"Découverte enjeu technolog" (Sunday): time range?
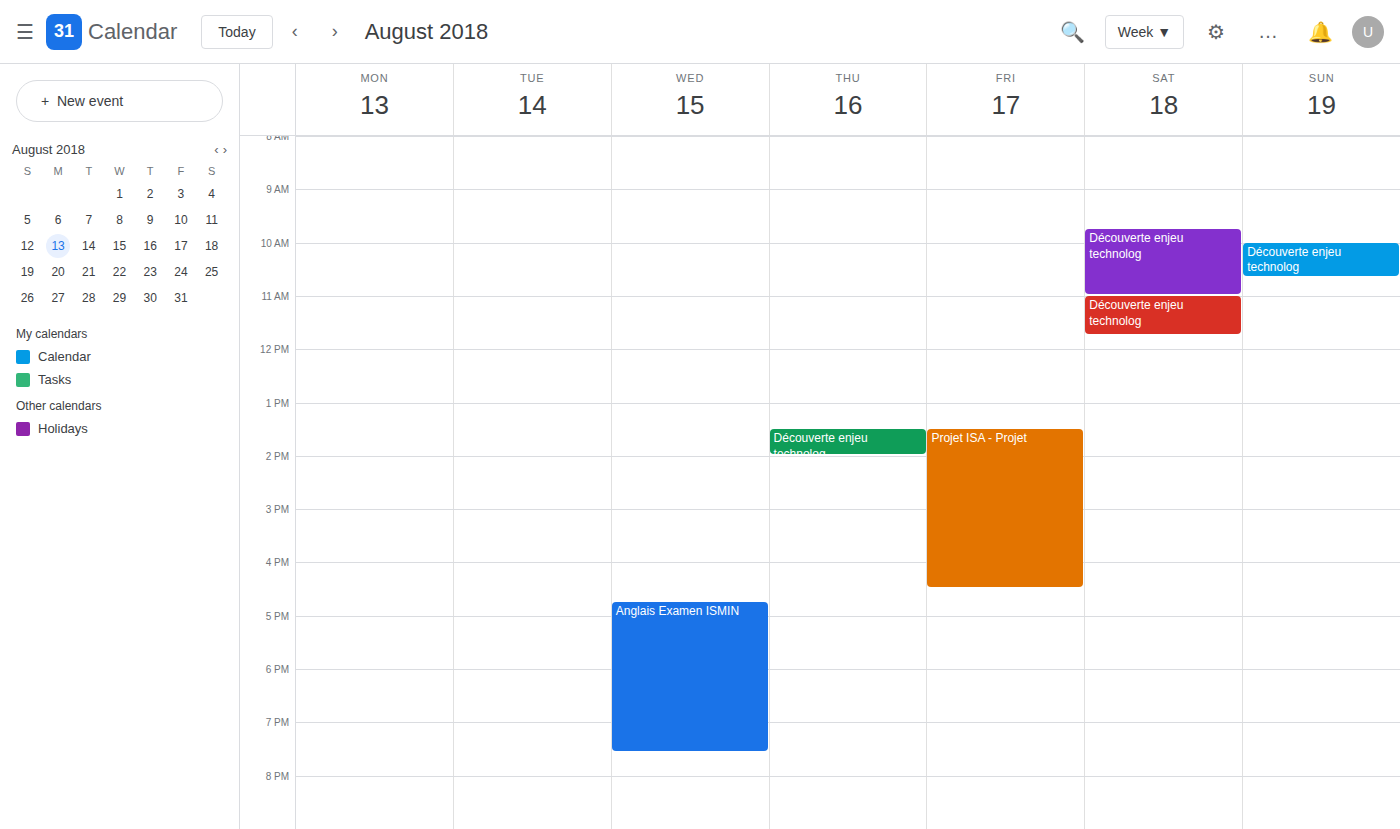
10:00 AM to 10:40 AM